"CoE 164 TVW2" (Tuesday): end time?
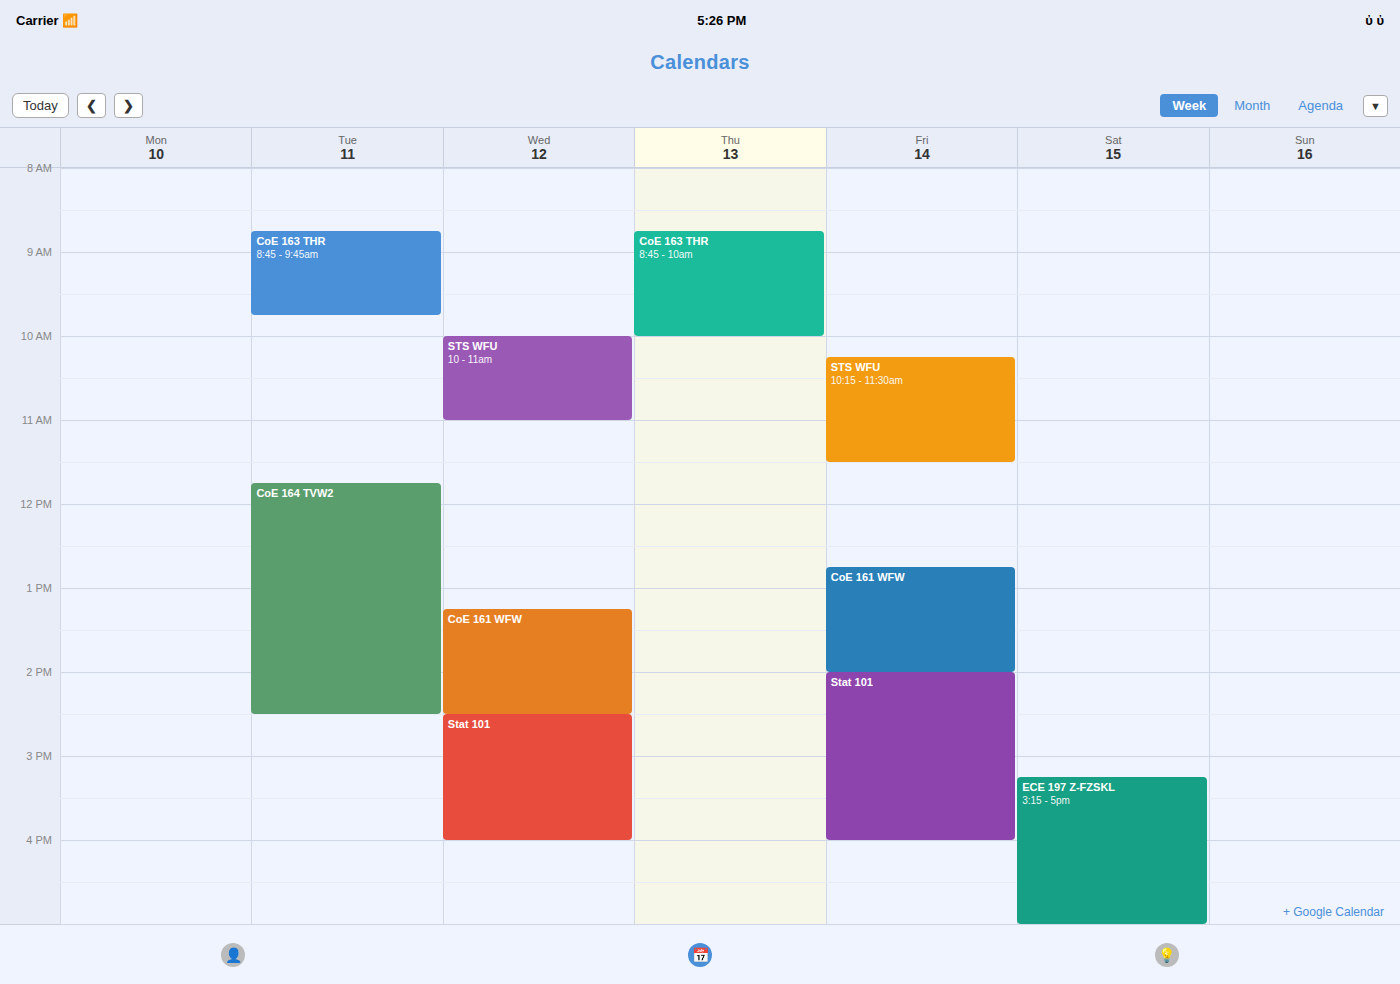
2:30 PM